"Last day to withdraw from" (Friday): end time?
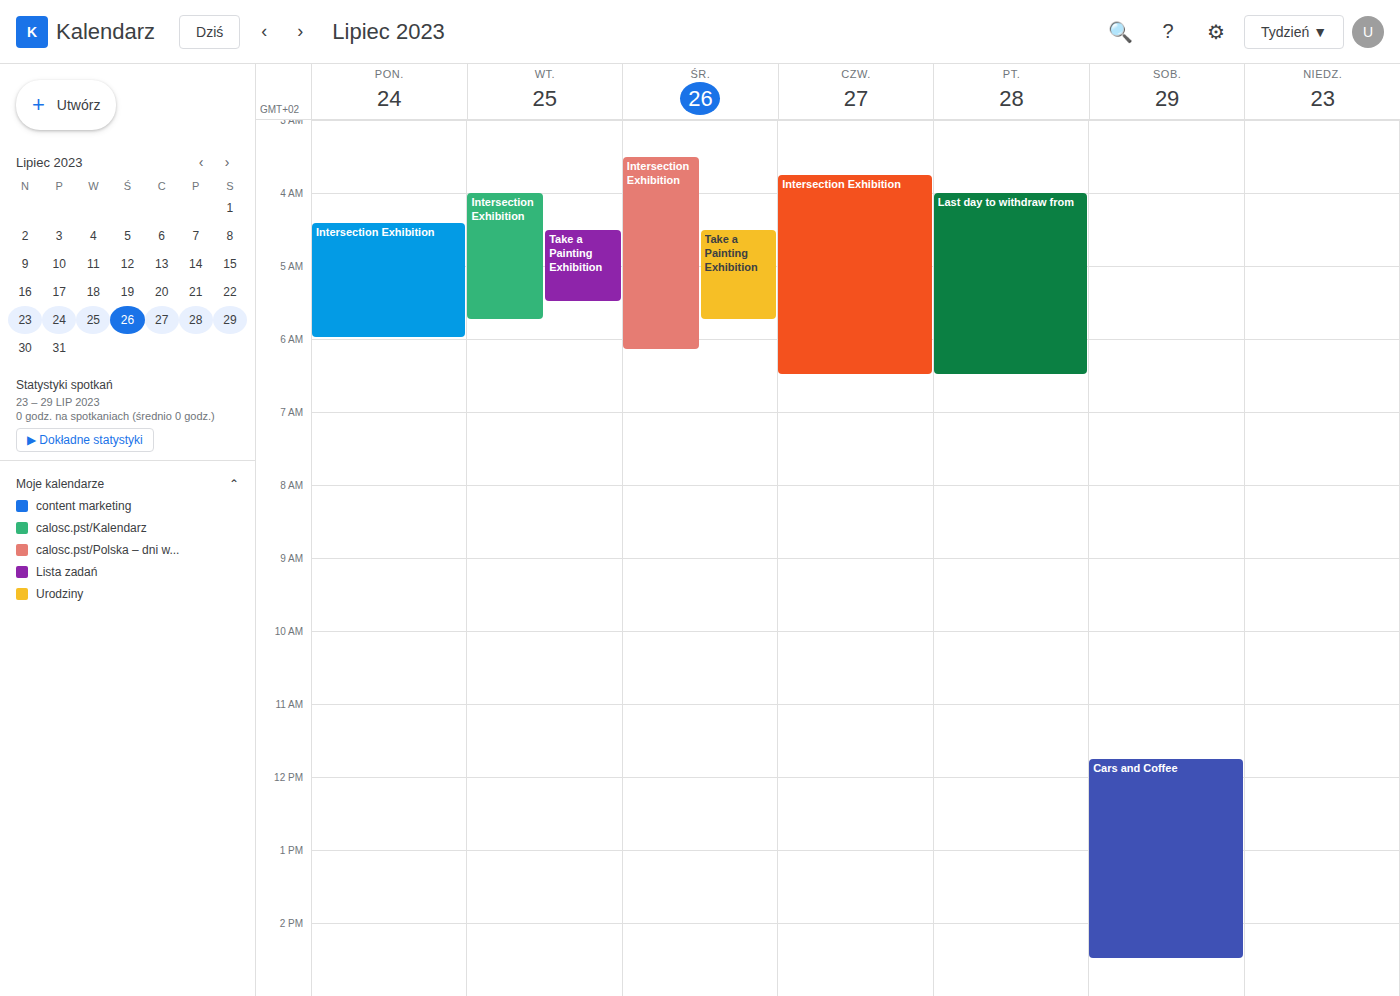
6:30 AM